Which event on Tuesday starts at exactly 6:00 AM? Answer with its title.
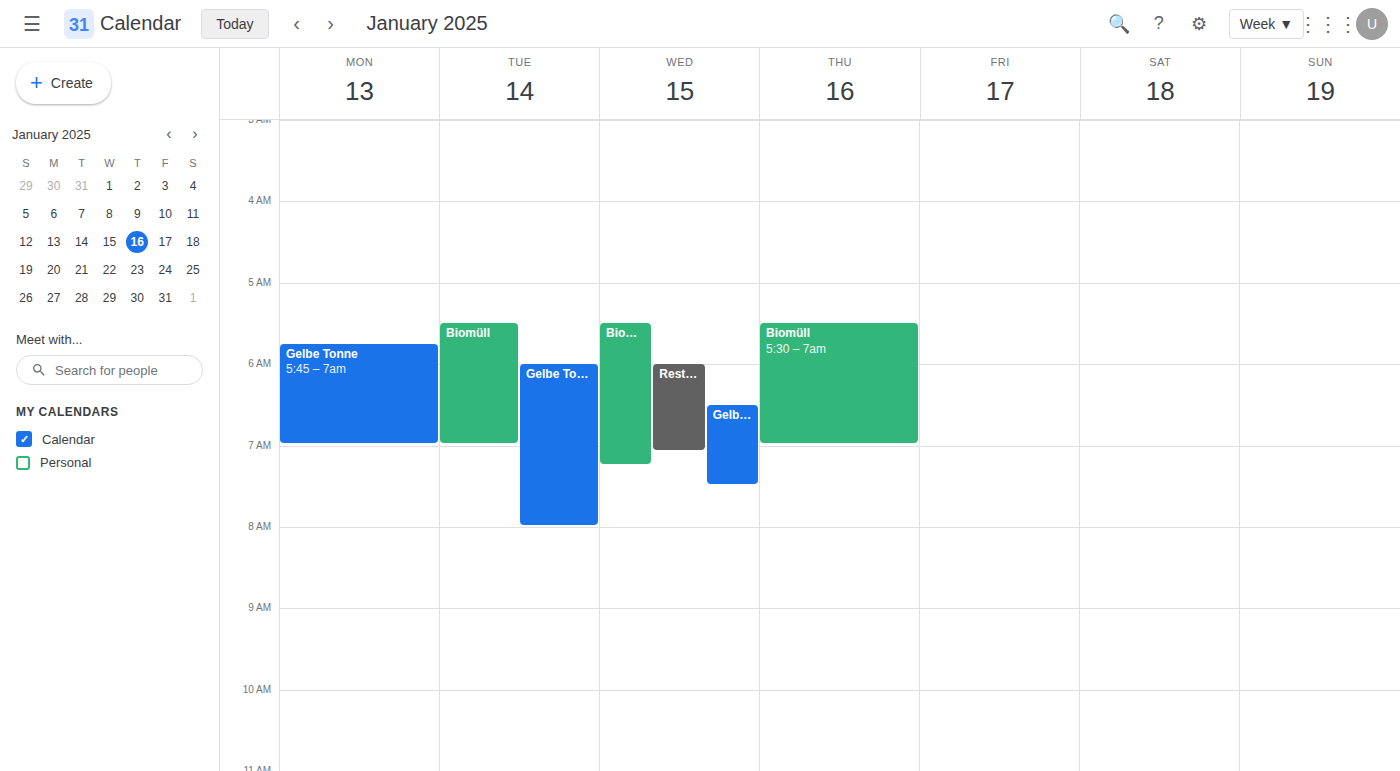
"Gelbe Tonne"